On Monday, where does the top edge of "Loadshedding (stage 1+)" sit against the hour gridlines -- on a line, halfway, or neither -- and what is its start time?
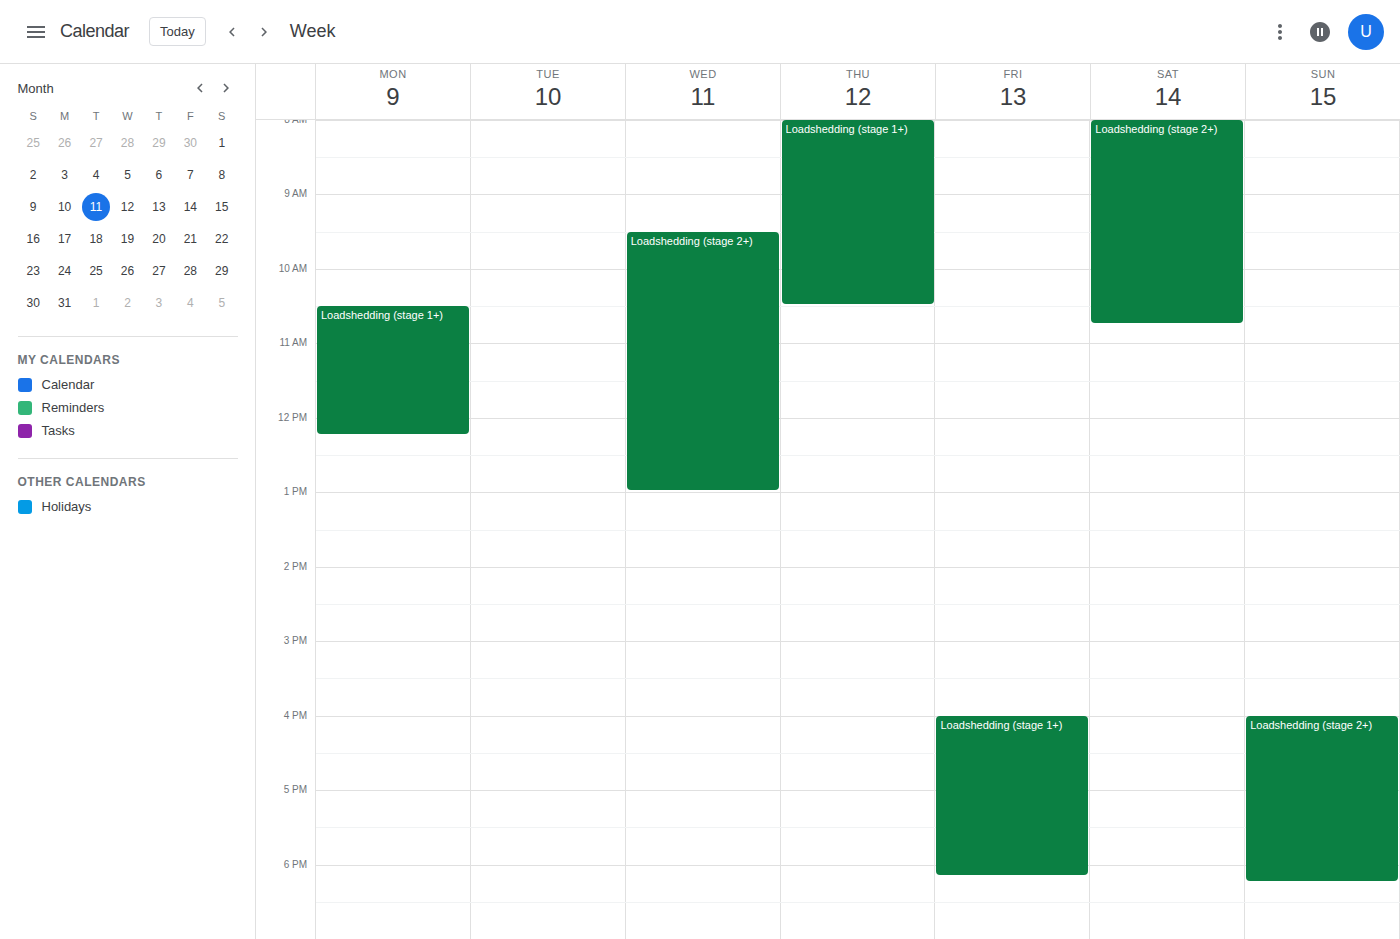
10:30 AM -- halfway between the 10 AM and 11 AM lines.